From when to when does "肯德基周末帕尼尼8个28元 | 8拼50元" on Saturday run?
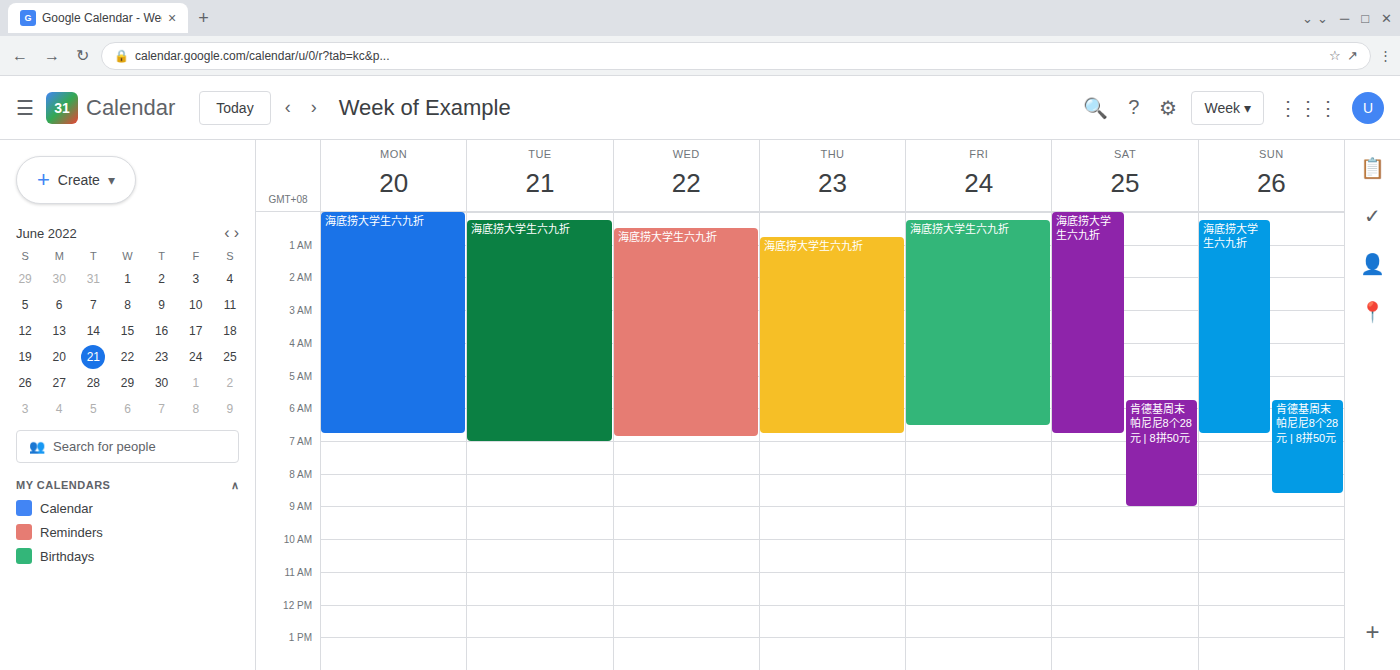
5:45 AM to 9:00 AM